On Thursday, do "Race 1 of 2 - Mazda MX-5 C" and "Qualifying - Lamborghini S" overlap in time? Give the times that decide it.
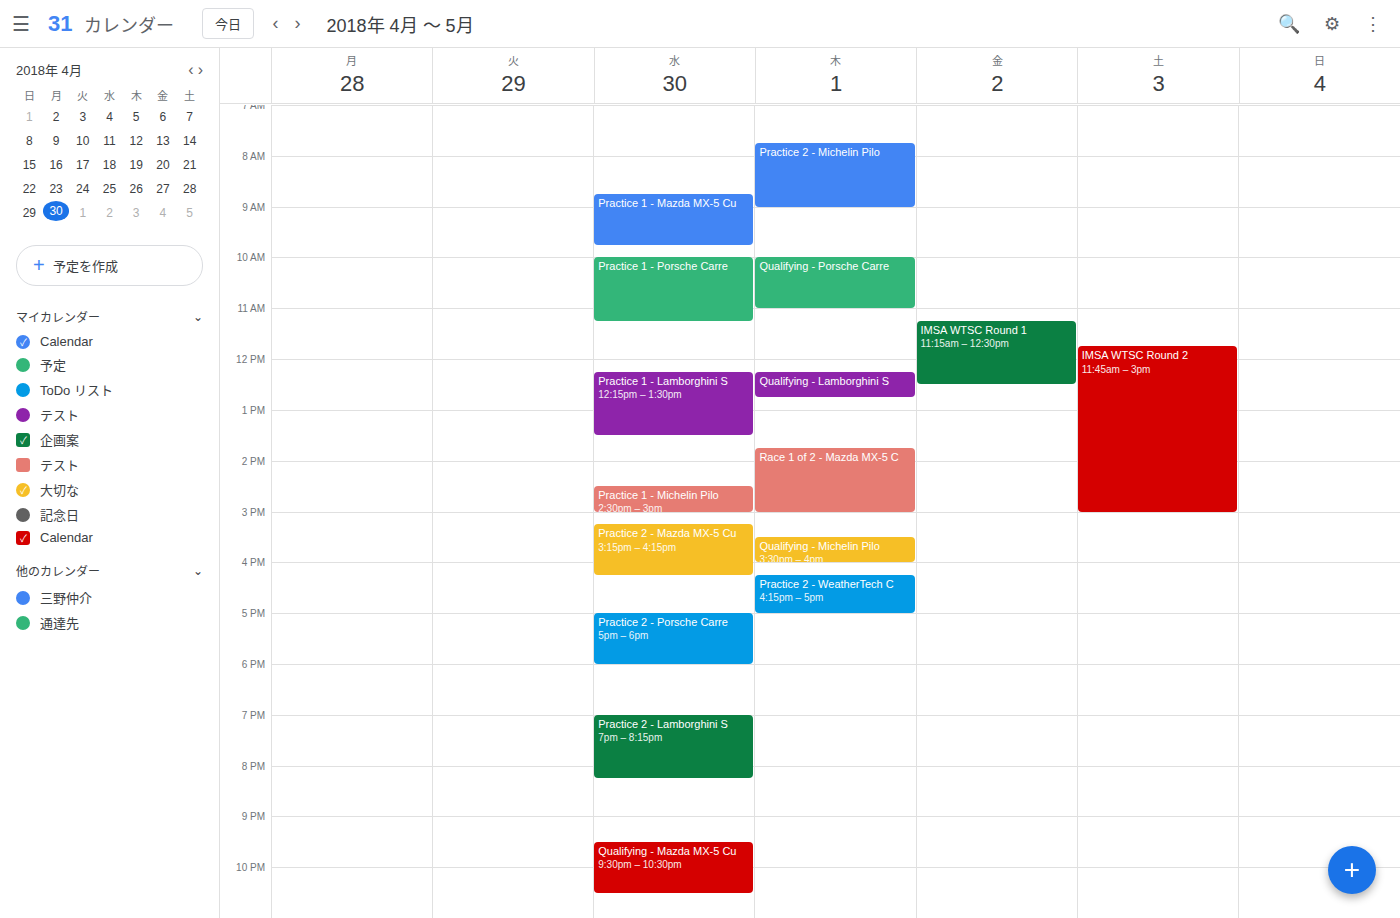
"Qualifying - Lamborghini S" ends at 12:45 PM and "Race 1 of 2 - Mazda MX-5 C" starts at 1:45 PM -- no overlap.